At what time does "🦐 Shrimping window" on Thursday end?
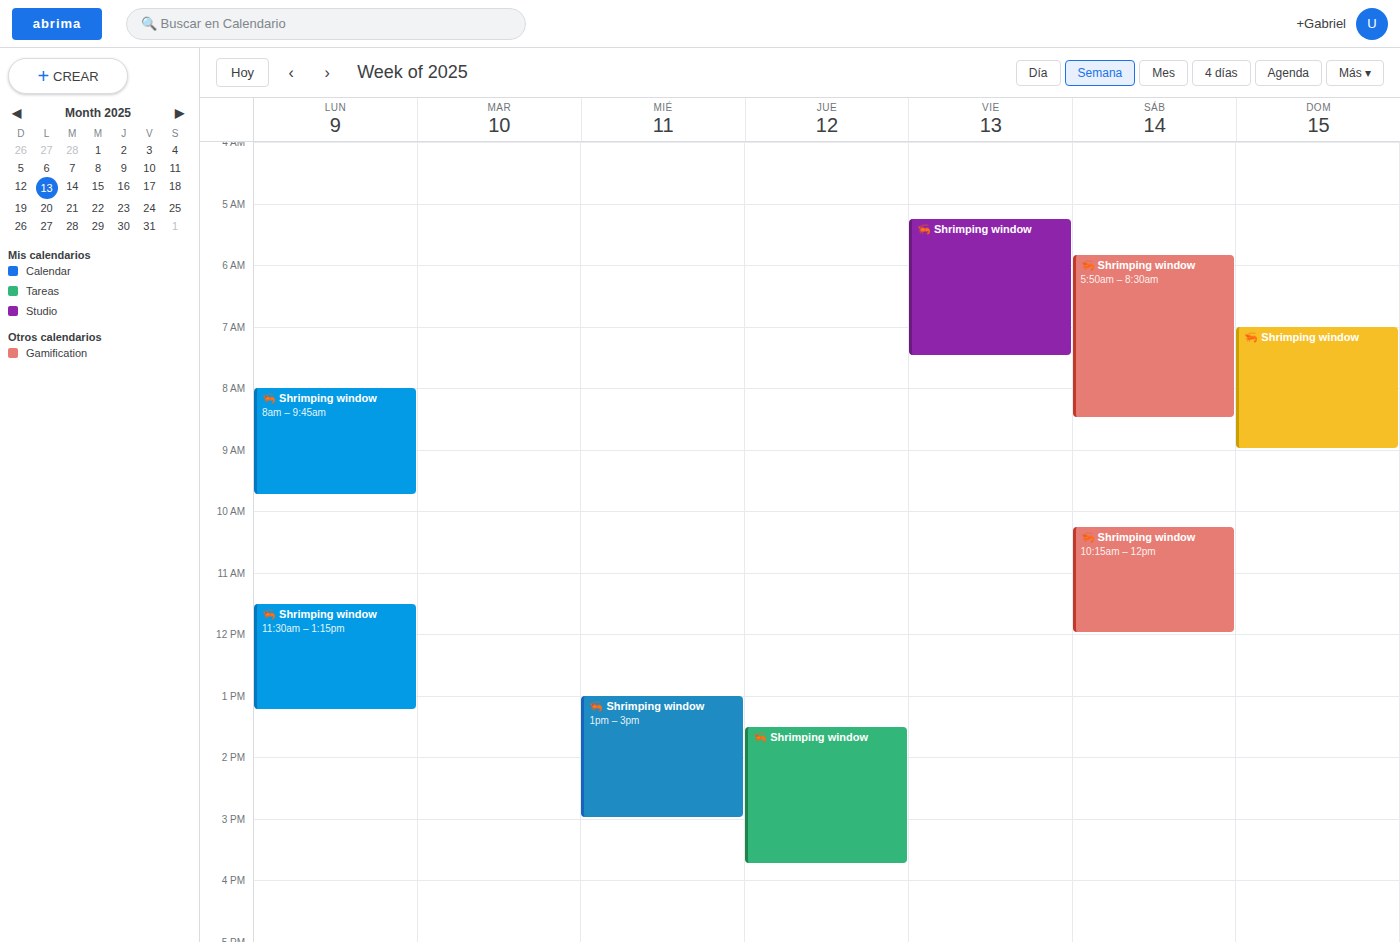
3:45 PM